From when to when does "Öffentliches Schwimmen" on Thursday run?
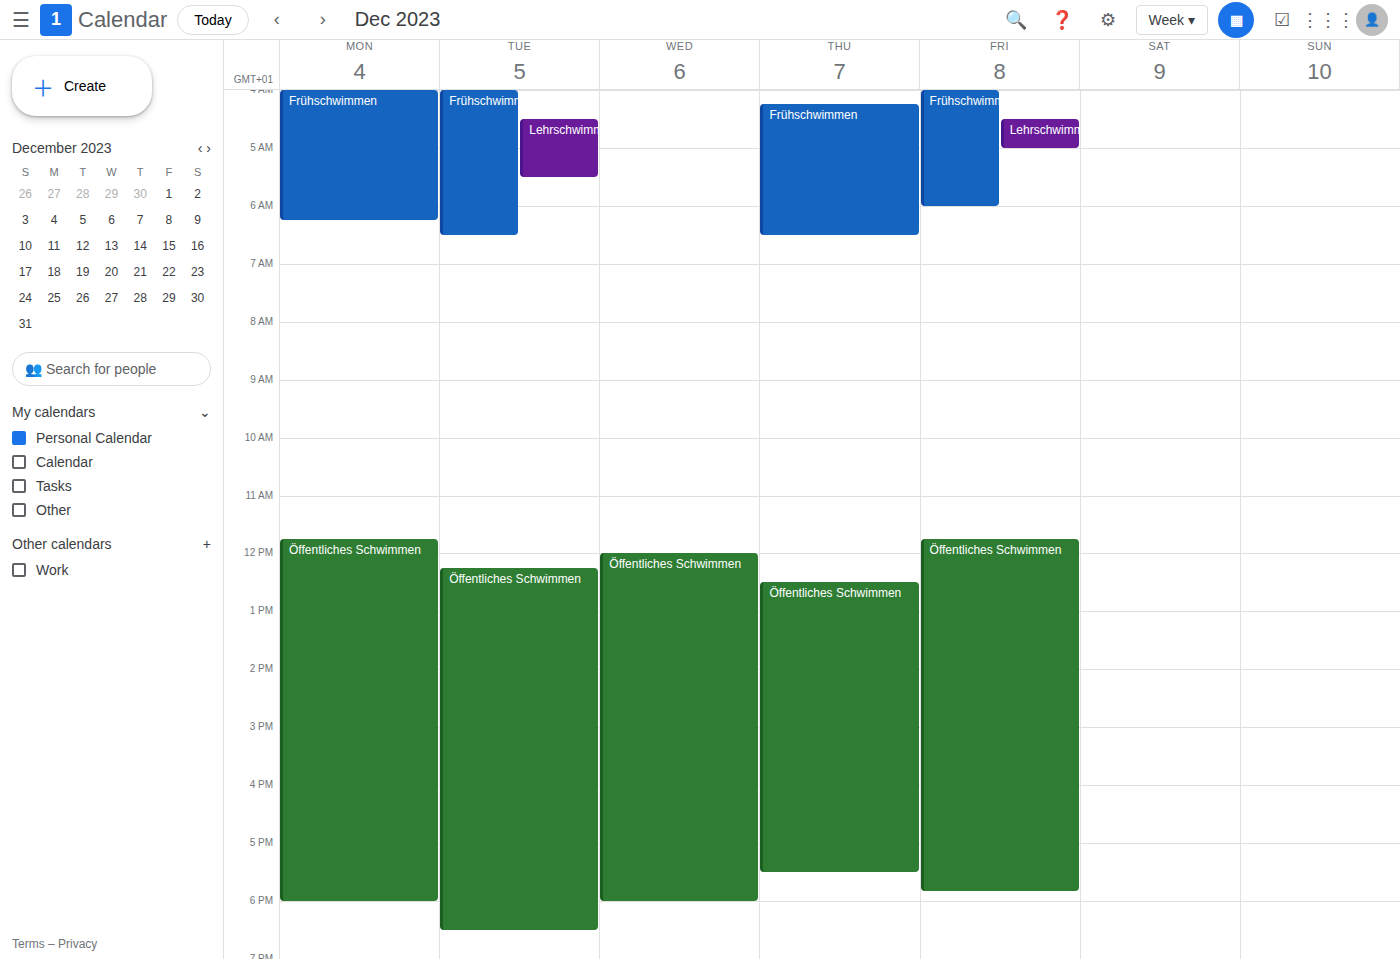
12:30 to 17:30